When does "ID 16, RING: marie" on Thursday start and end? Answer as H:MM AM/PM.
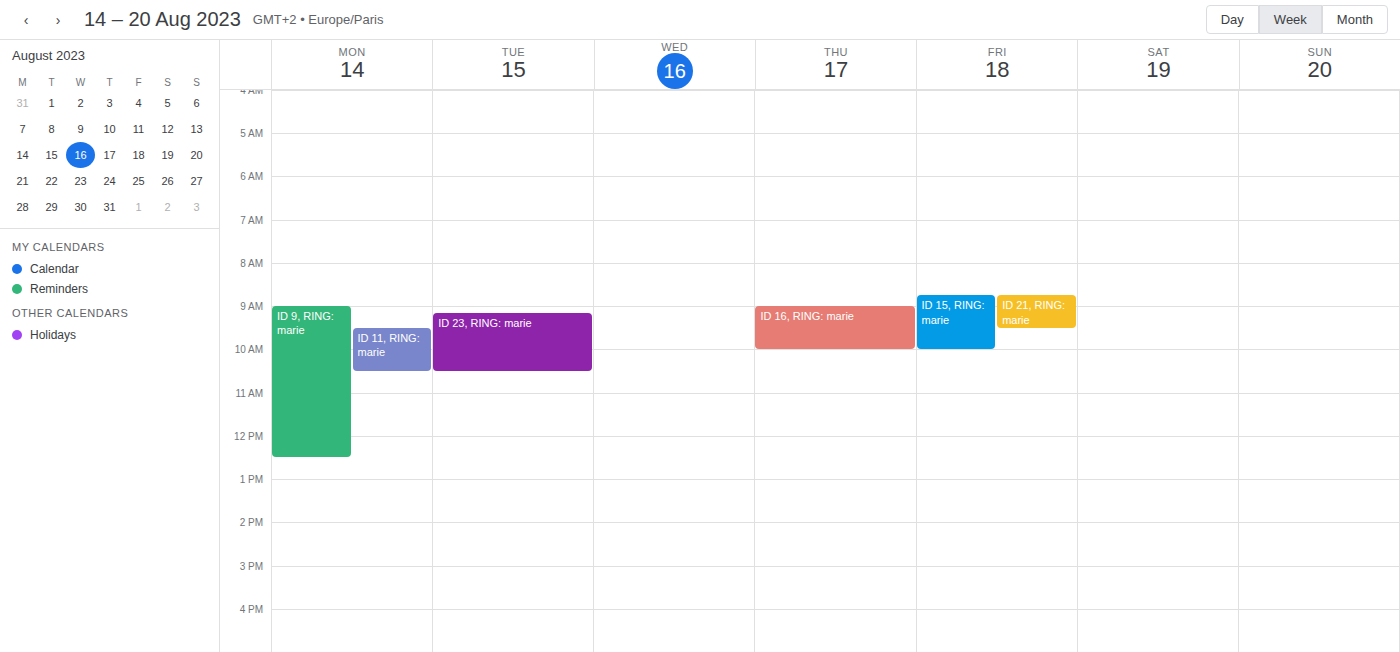
9:00 AM to 10:00 AM